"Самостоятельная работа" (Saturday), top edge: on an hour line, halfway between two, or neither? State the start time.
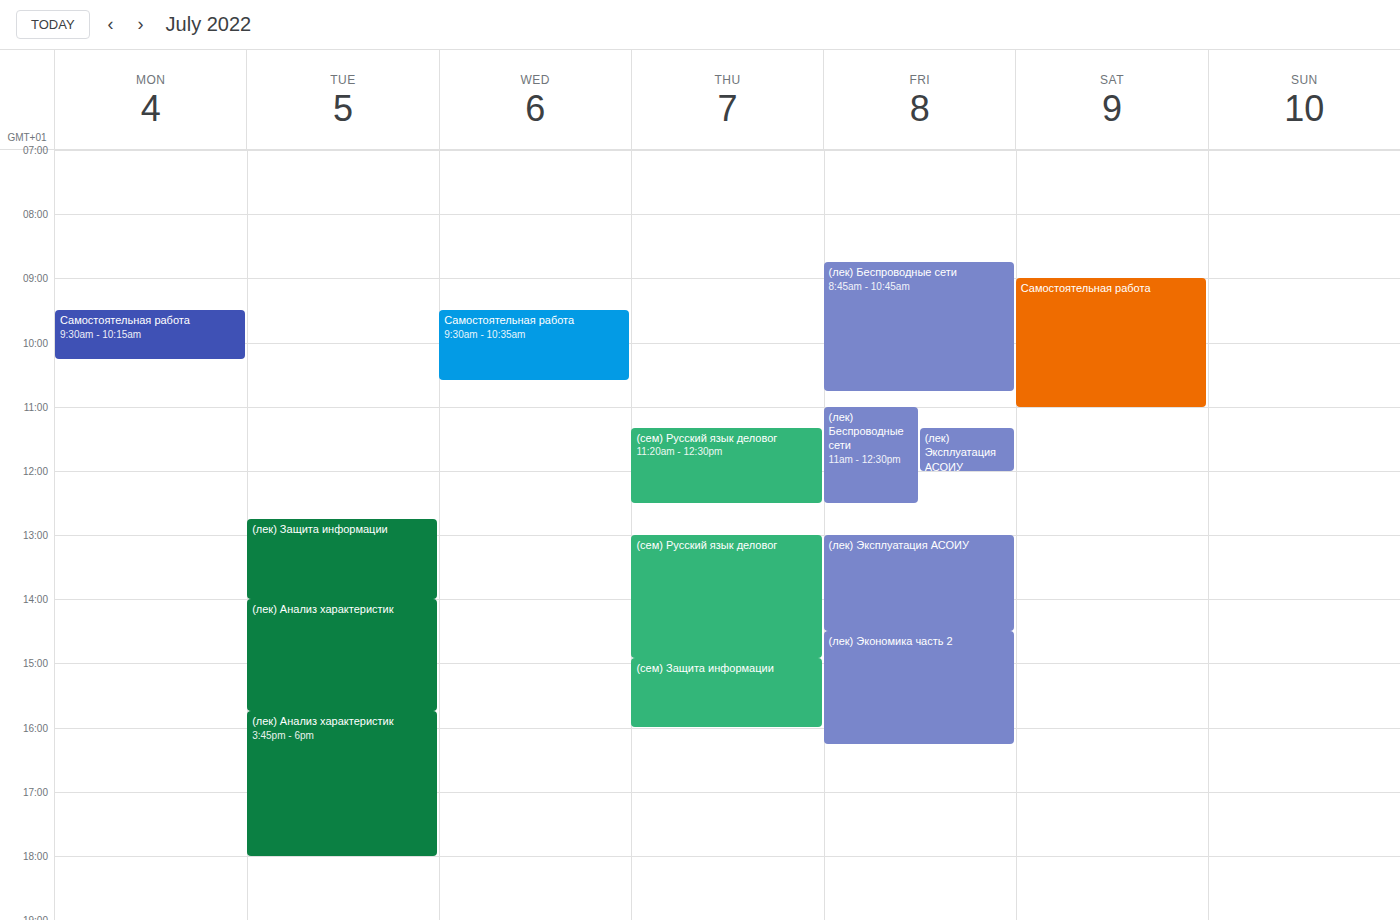
9:00 AM -- exactly on the 9 AM line.